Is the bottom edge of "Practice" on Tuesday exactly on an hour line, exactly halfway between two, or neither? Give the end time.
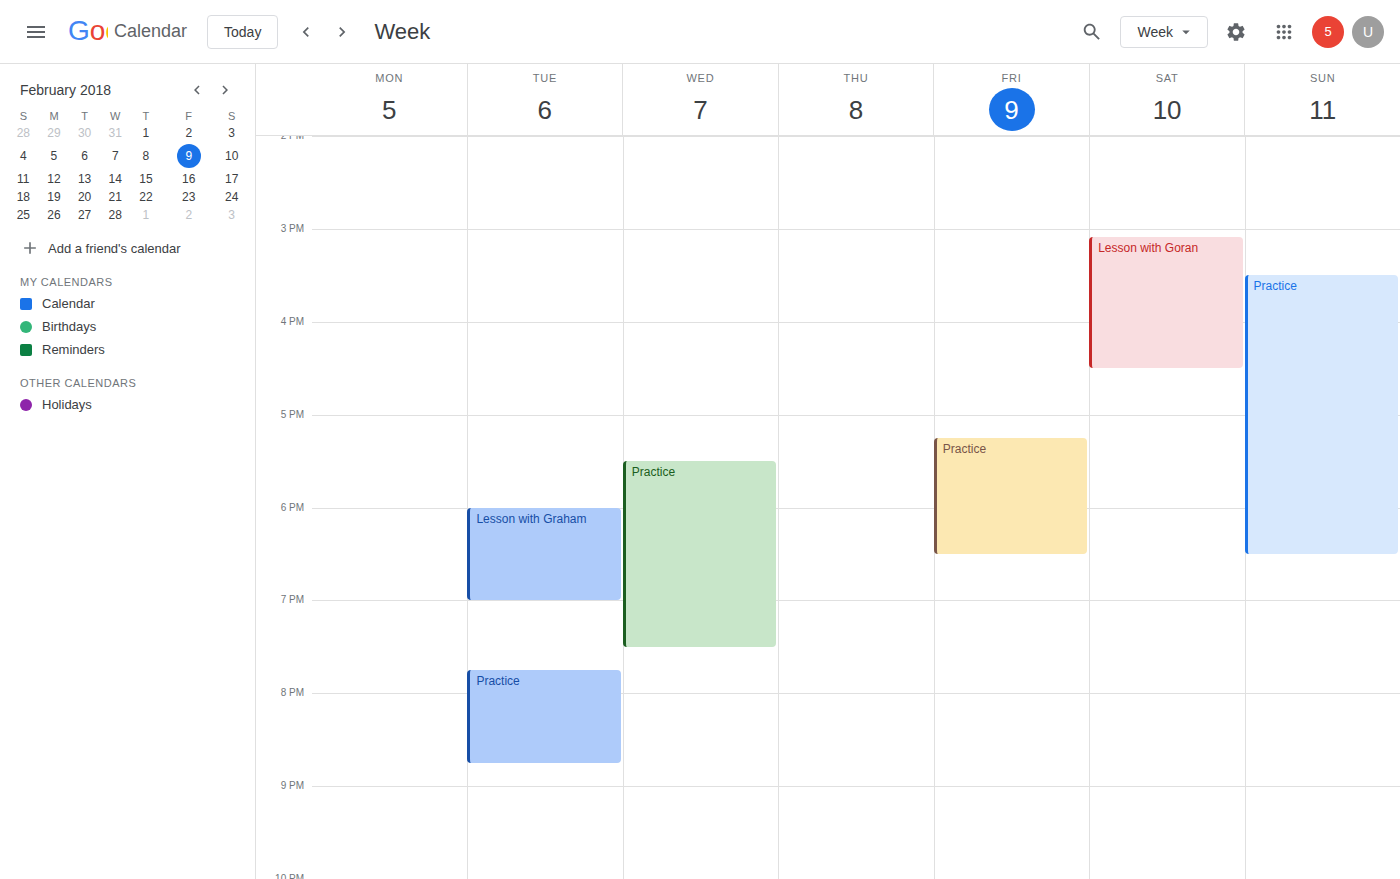
8:45 PM -- neither: three quarters of the way from the 8 PM line to the 9 PM line.